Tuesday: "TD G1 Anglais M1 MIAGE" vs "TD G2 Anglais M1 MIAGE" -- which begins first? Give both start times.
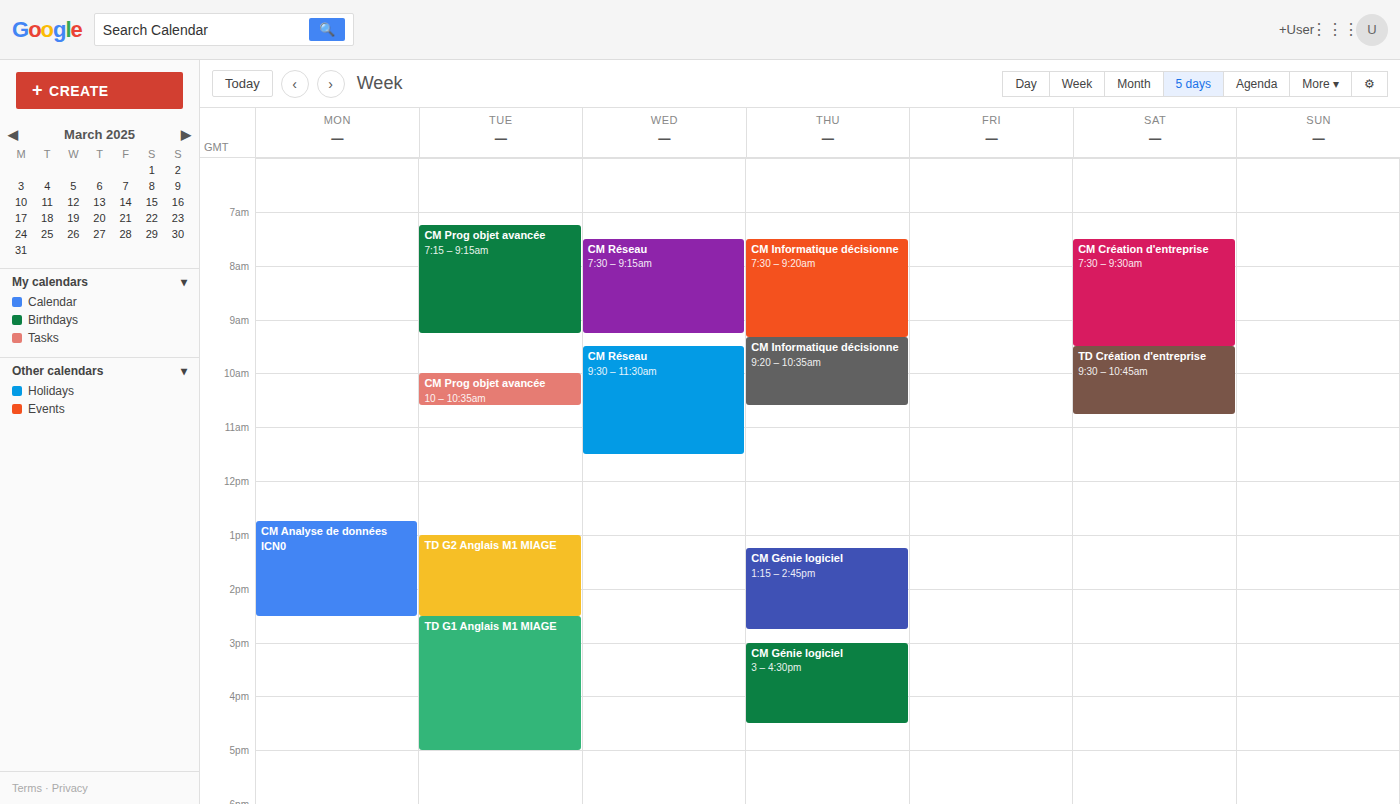
"TD G2 Anglais M1 MIAGE" 1:00 PM; "TD G1 Anglais M1 MIAGE" 2:30 PM.